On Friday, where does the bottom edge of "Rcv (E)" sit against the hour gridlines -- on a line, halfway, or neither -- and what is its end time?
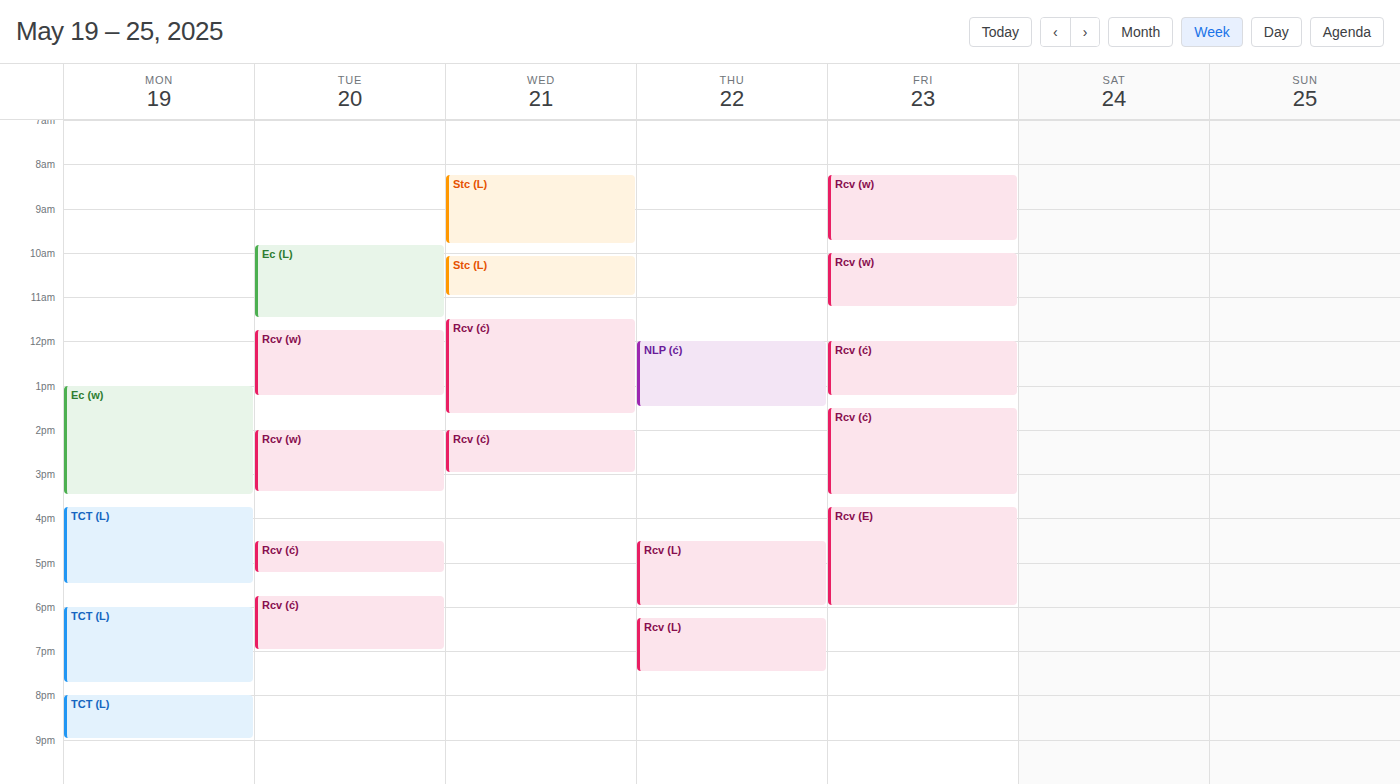
6:00 PM -- exactly on the 6 PM line.